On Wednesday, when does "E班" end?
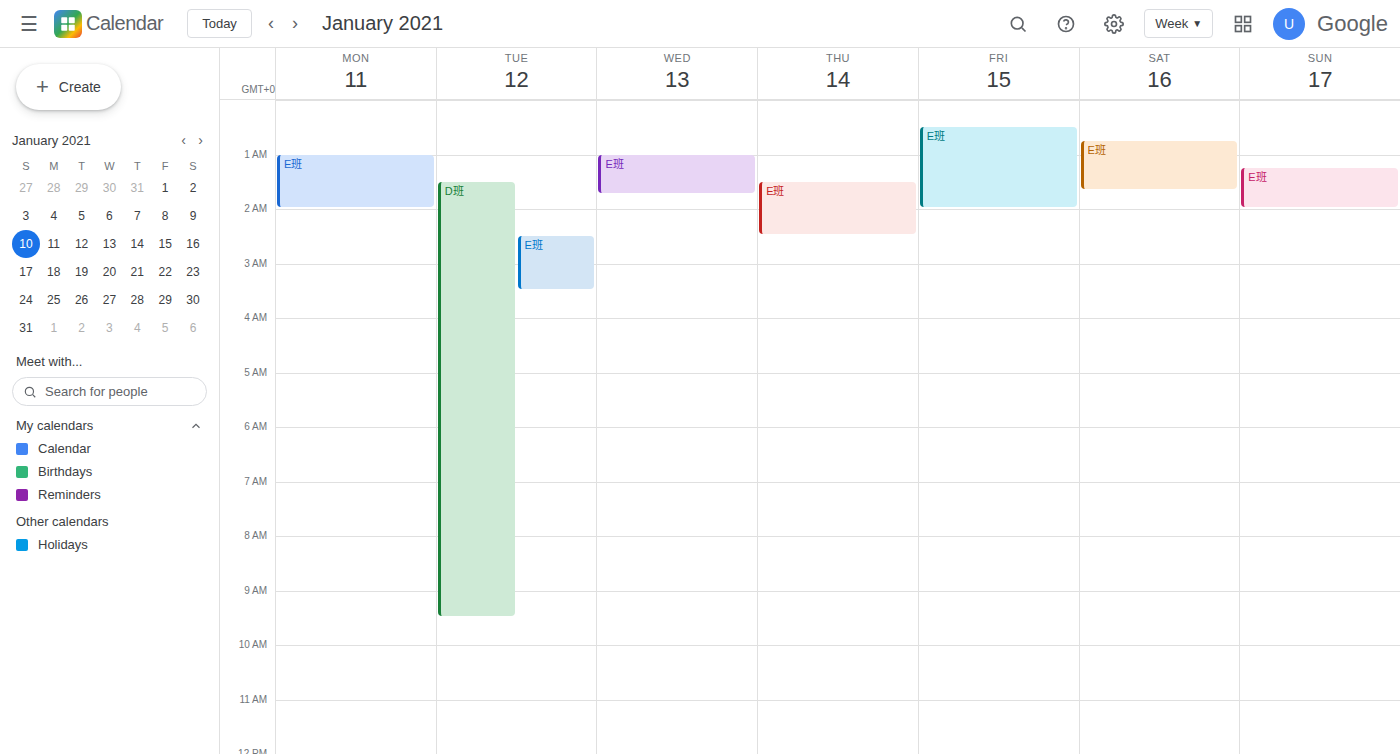
1:45 AM